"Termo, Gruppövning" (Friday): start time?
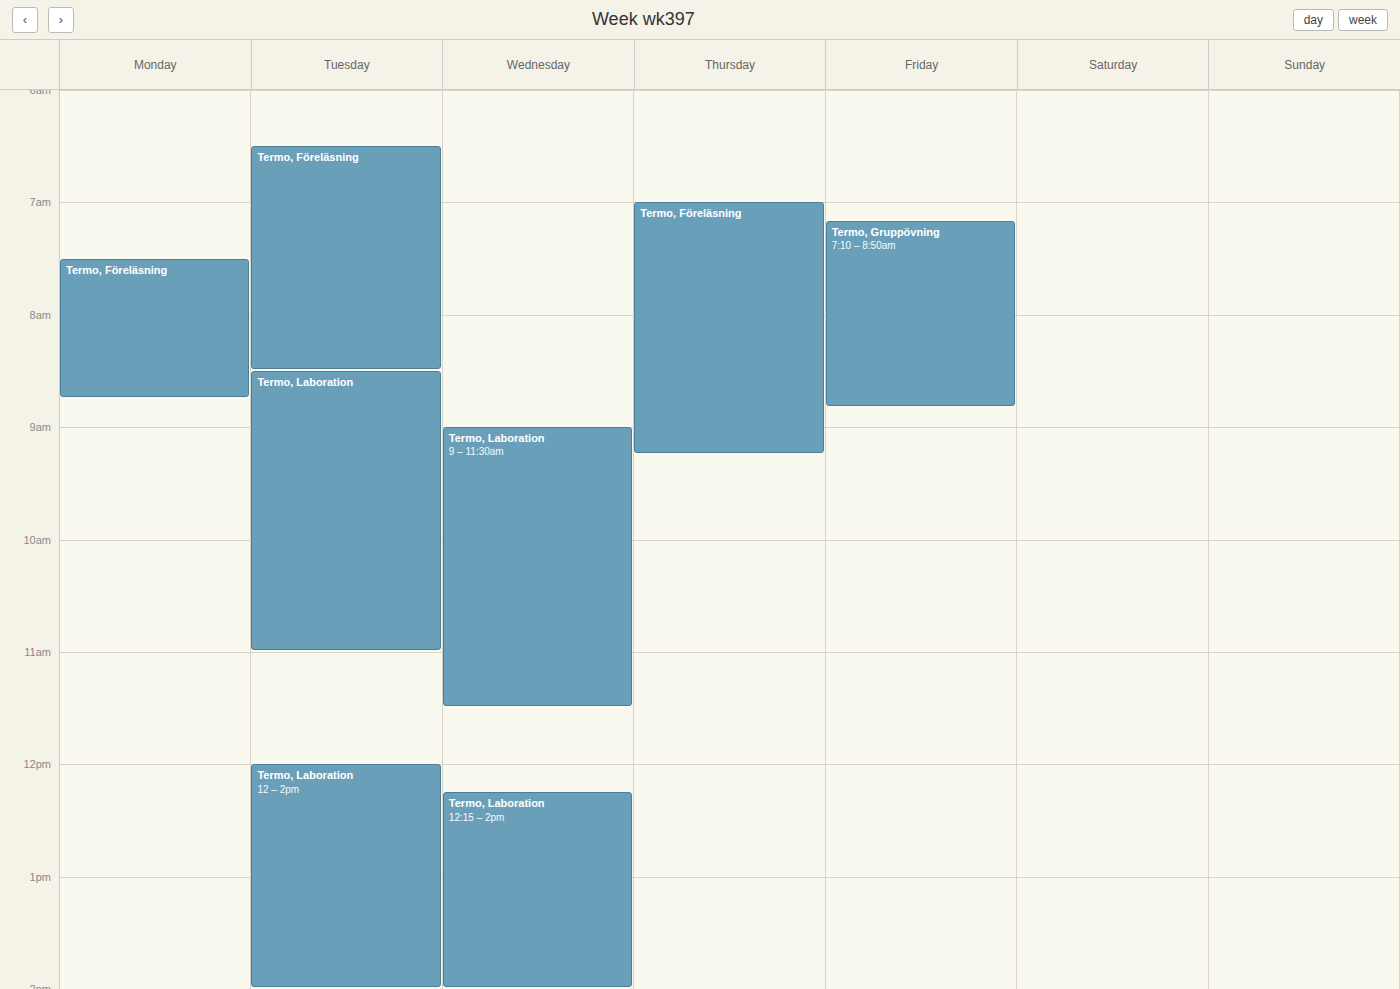
7:10 AM